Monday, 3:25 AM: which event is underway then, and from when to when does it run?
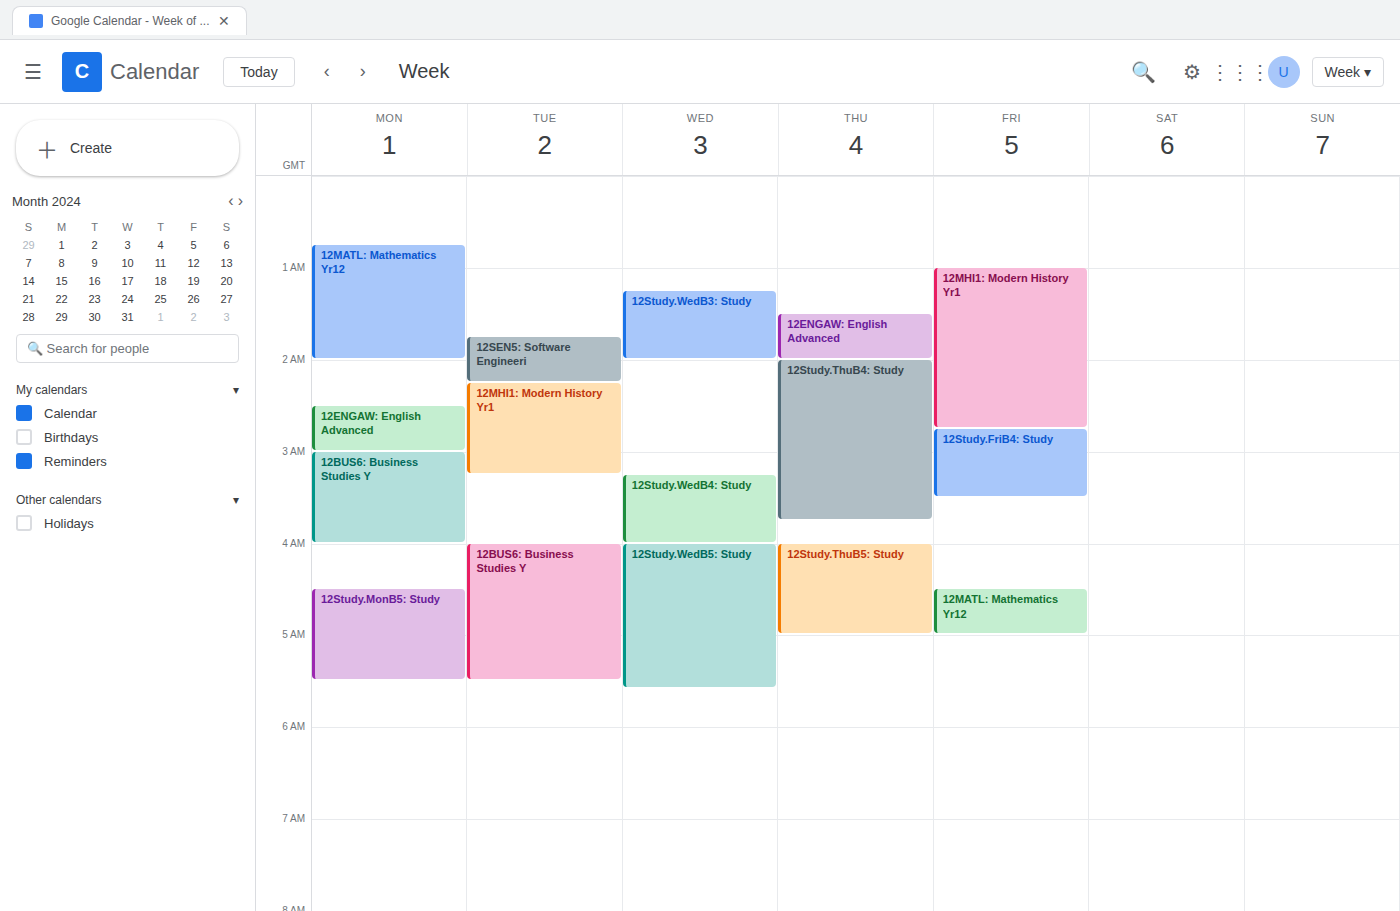
"12BUS6: Business Studies Y", 3:00 AM to 4:00 AM